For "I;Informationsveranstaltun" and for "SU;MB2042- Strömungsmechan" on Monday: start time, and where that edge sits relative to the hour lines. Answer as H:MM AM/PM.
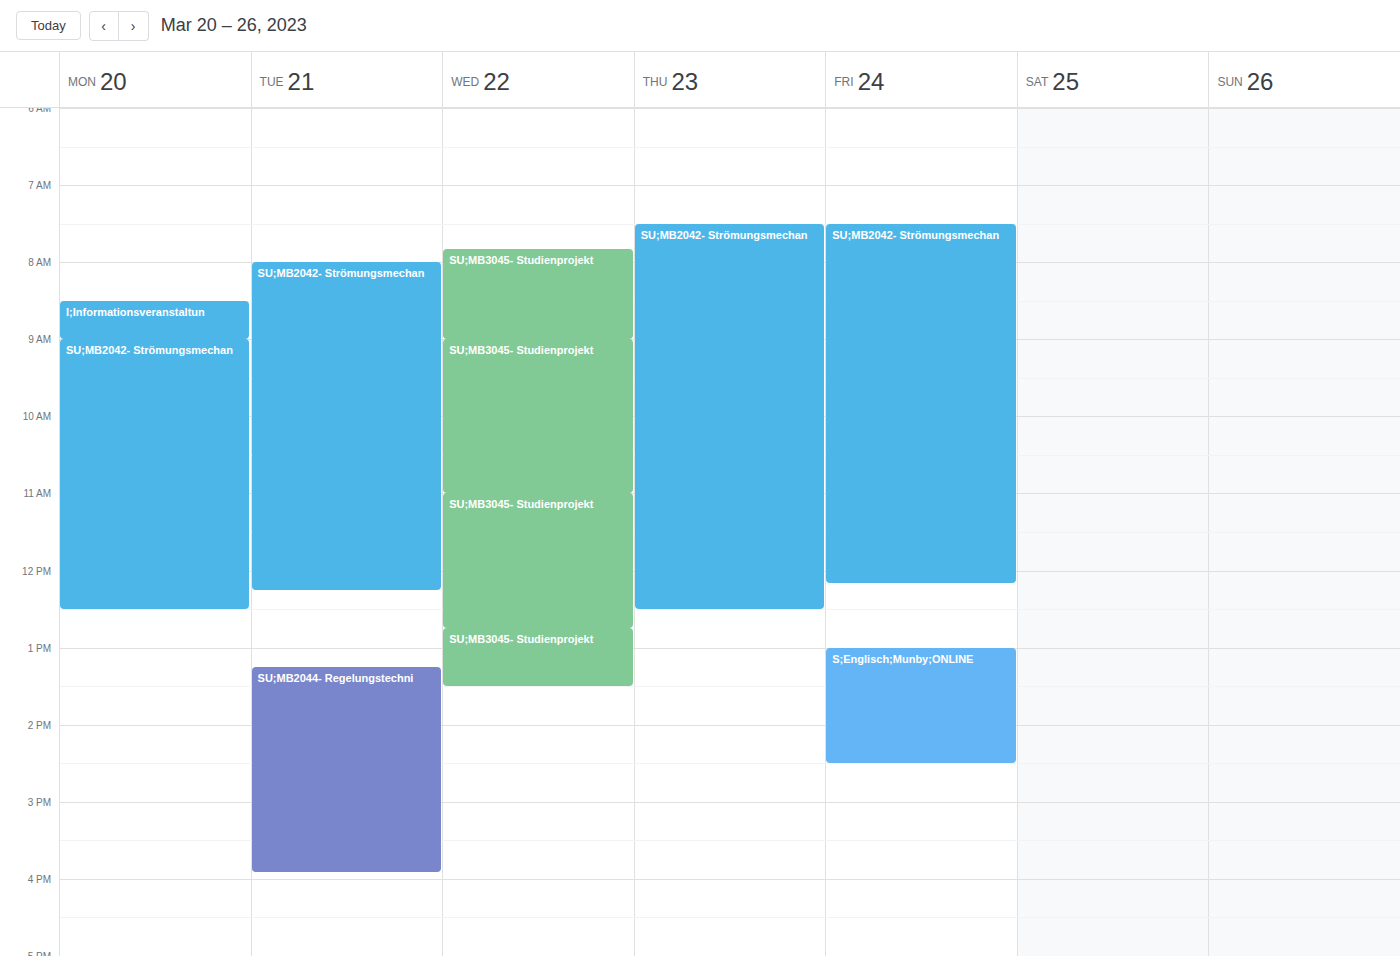
"I;Informationsveranstaltun": 8:30 AM, halfway between the 8 AM and 9 AM lines. "SU;MB2042- Strömungsmechan": 9:00 AM, exactly on the 9 AM line.